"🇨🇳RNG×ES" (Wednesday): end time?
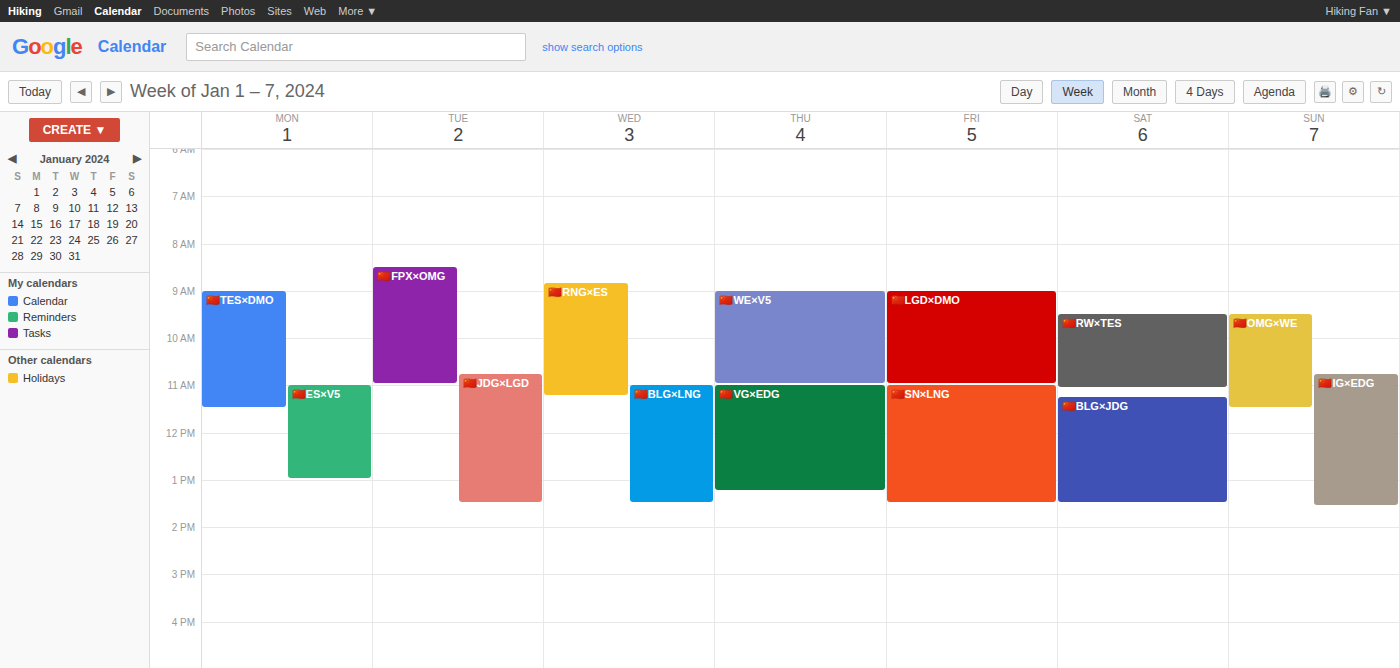
11:15 AM